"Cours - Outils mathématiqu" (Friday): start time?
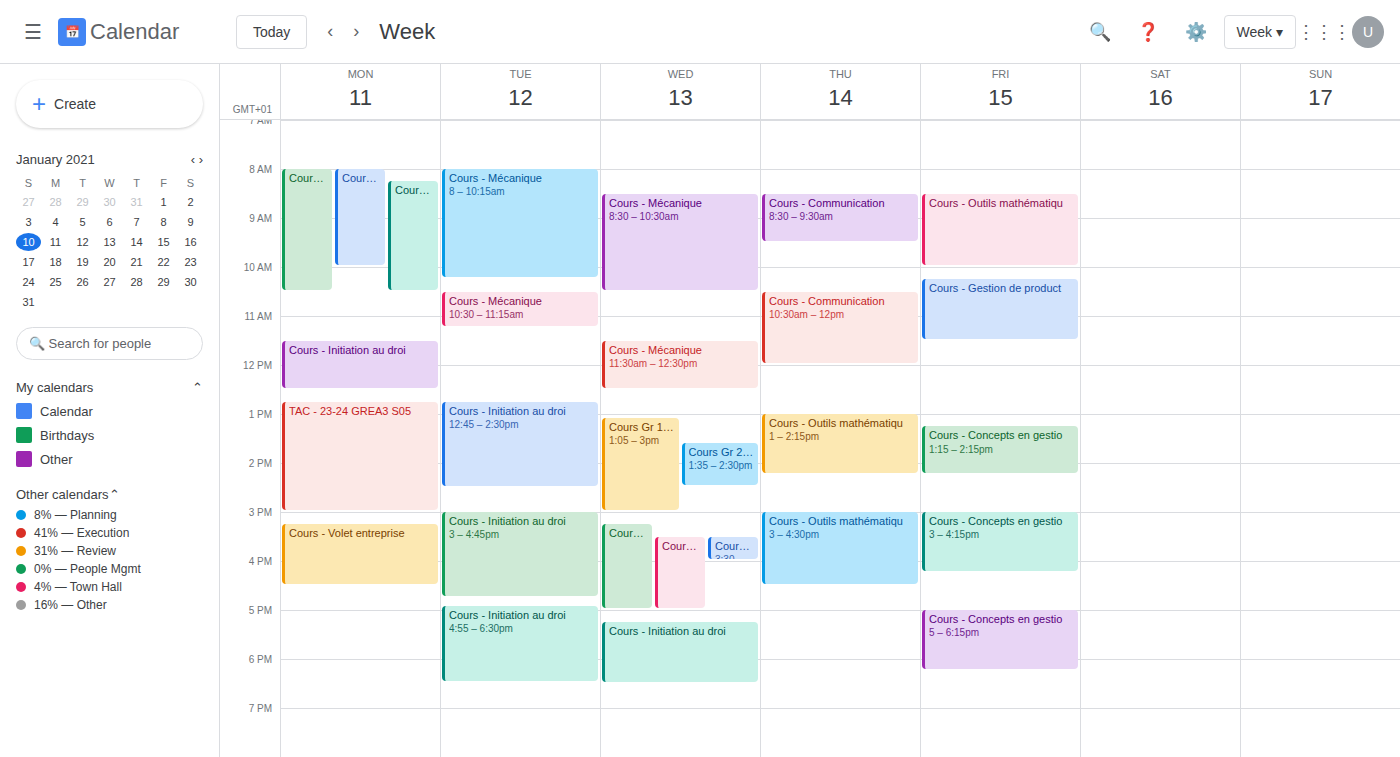
8:30 AM